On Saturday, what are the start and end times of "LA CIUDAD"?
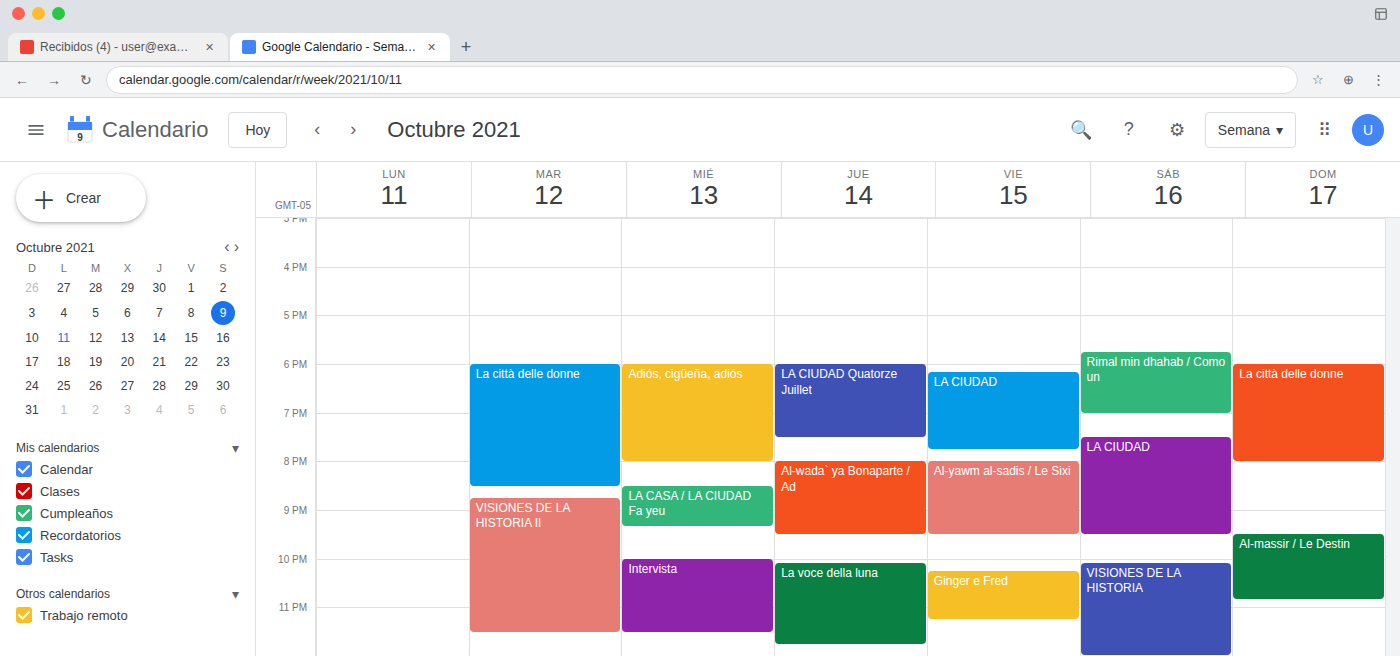
7:30 PM to 9:30 PM